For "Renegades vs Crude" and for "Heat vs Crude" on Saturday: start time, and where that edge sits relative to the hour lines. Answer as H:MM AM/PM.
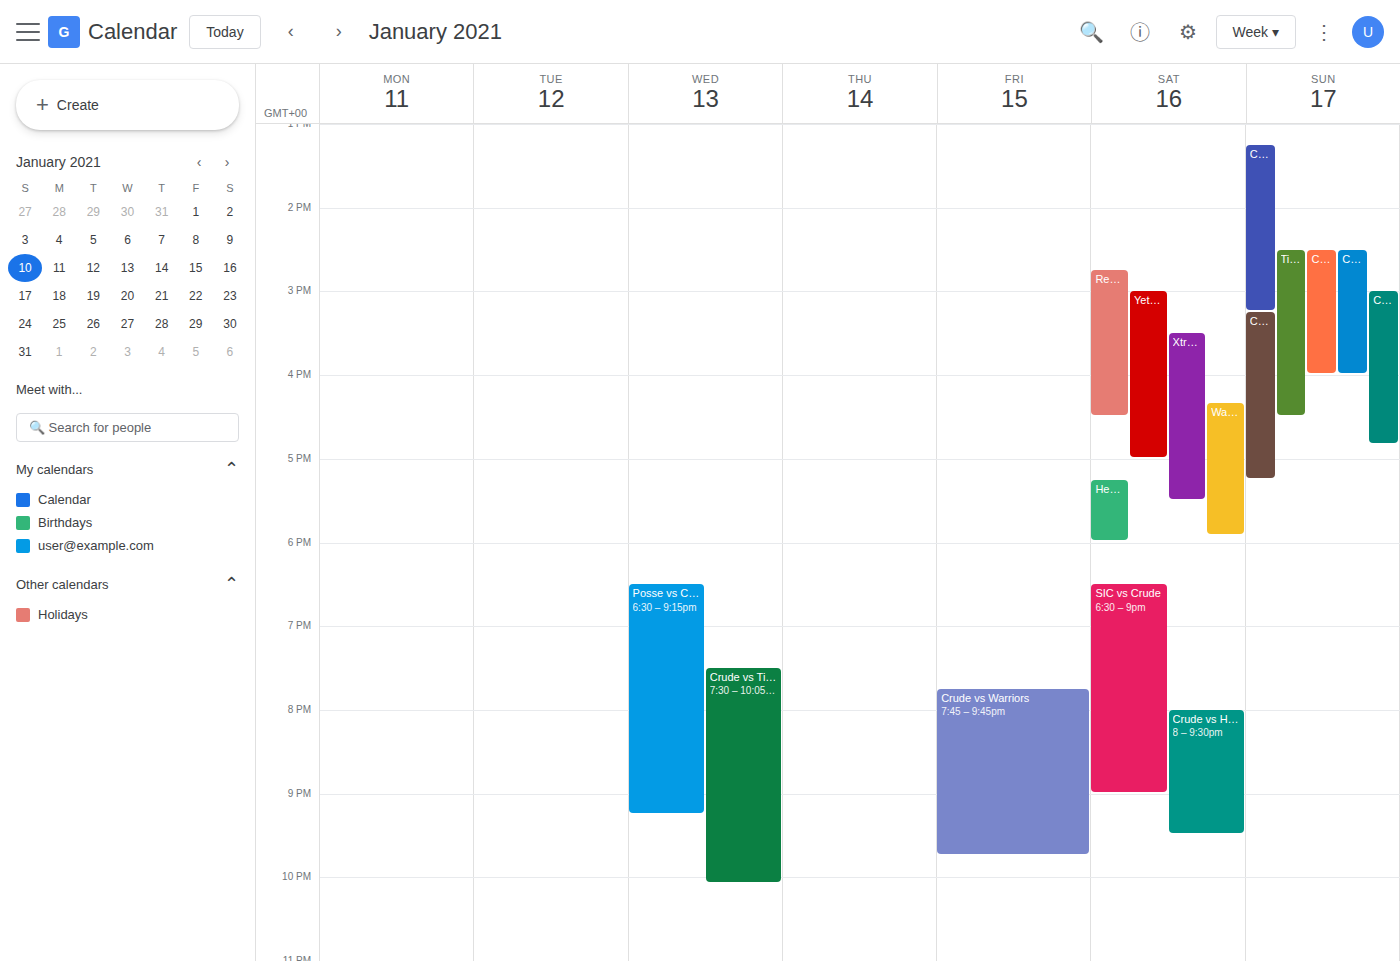
"Renegades vs Crude": 2:45 PM, neither: three quarters of the way from the 2 PM line to the 3 PM line. "Heat vs Crude": 5:15 PM, neither: a quarter of the way from the 5 PM line to the 6 PM line.